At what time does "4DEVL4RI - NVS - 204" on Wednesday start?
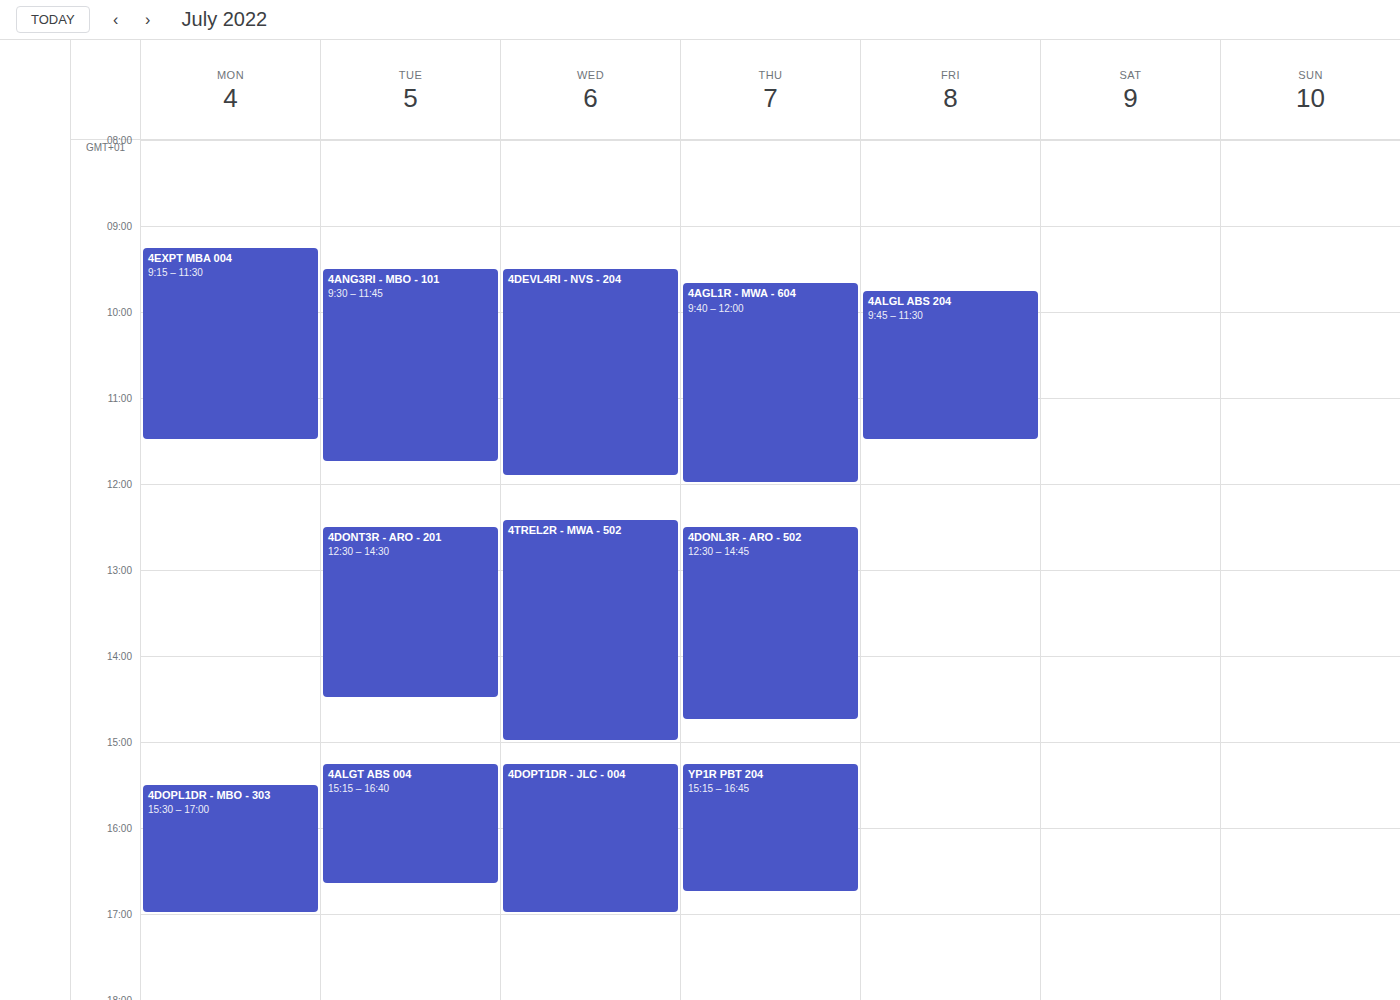
09:30